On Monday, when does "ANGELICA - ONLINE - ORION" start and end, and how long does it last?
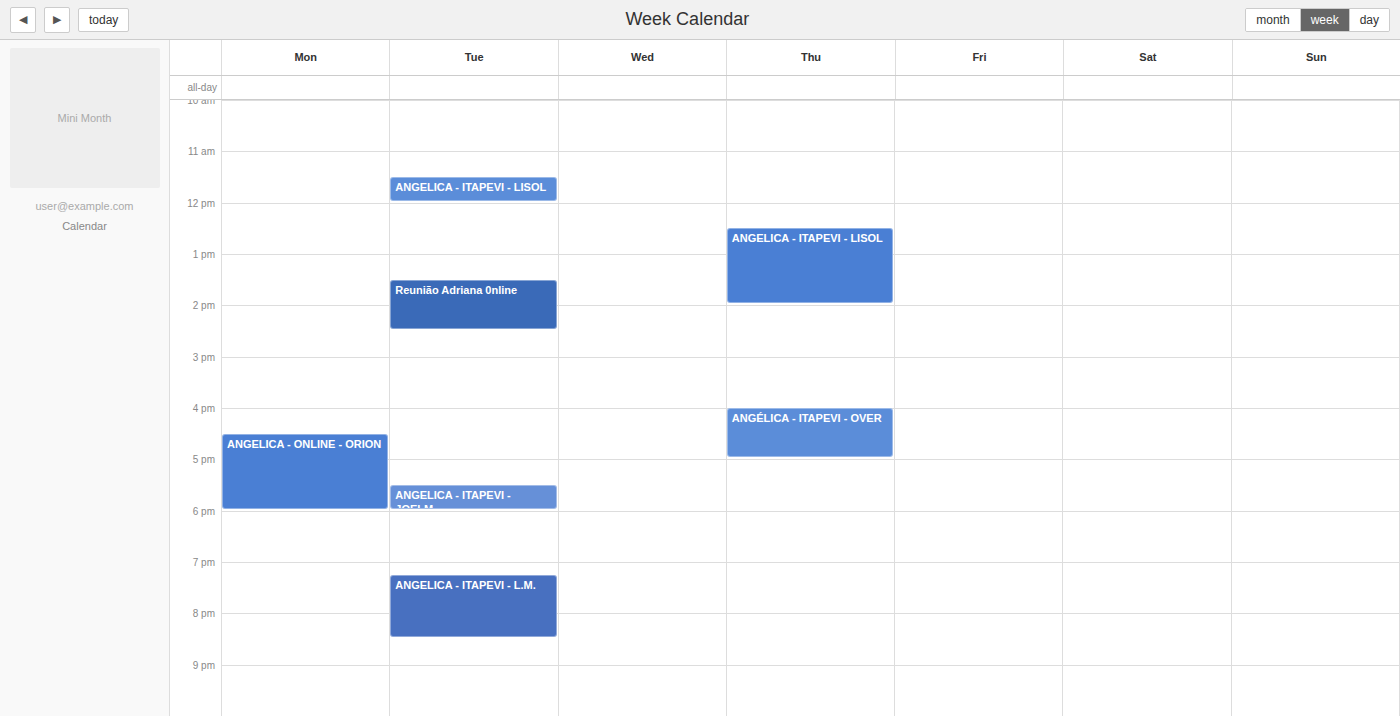
4:30 PM to 6:00 PM, 1 hour 30 minutes